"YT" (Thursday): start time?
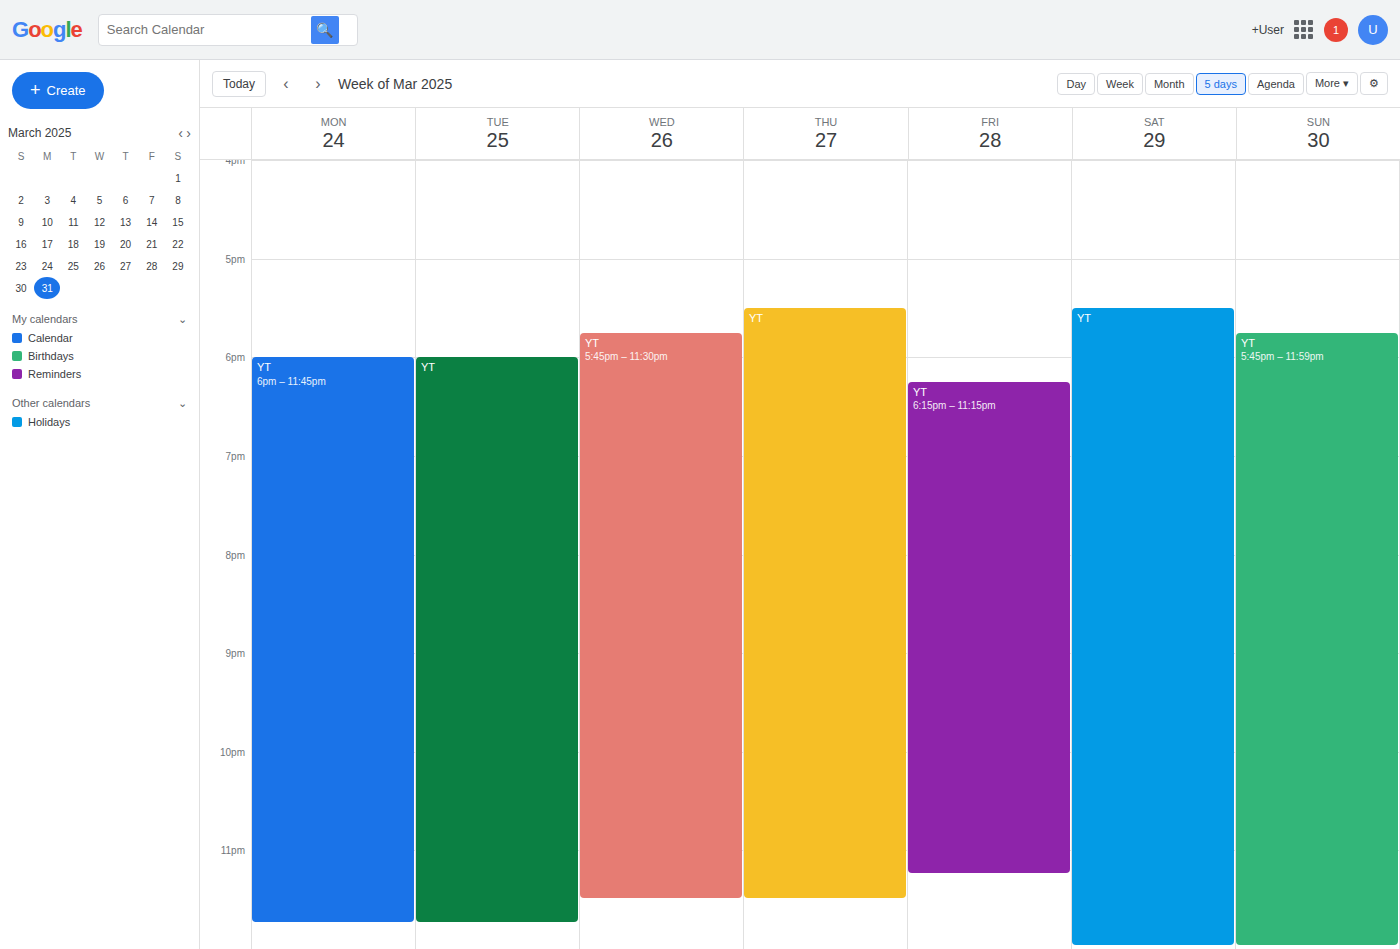
17:30